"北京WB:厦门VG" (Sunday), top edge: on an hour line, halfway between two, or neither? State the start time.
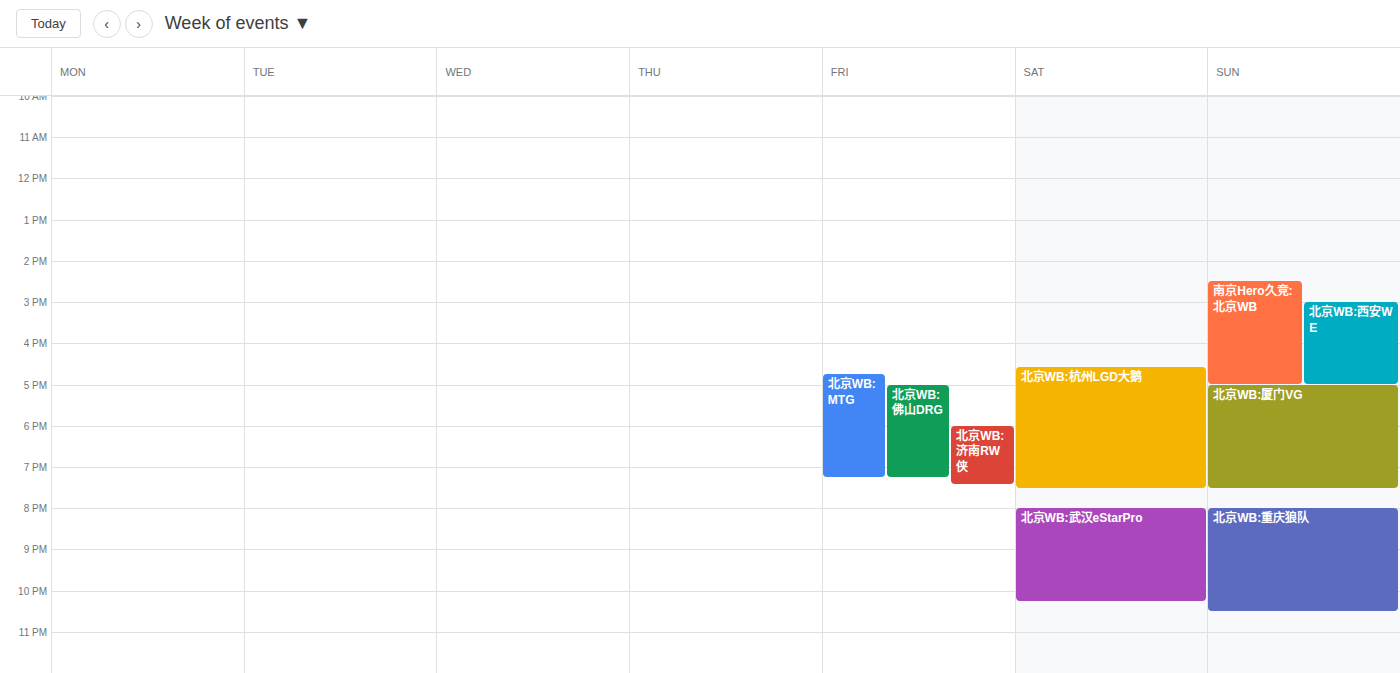
5:00 PM -- exactly on the 5 PM line.